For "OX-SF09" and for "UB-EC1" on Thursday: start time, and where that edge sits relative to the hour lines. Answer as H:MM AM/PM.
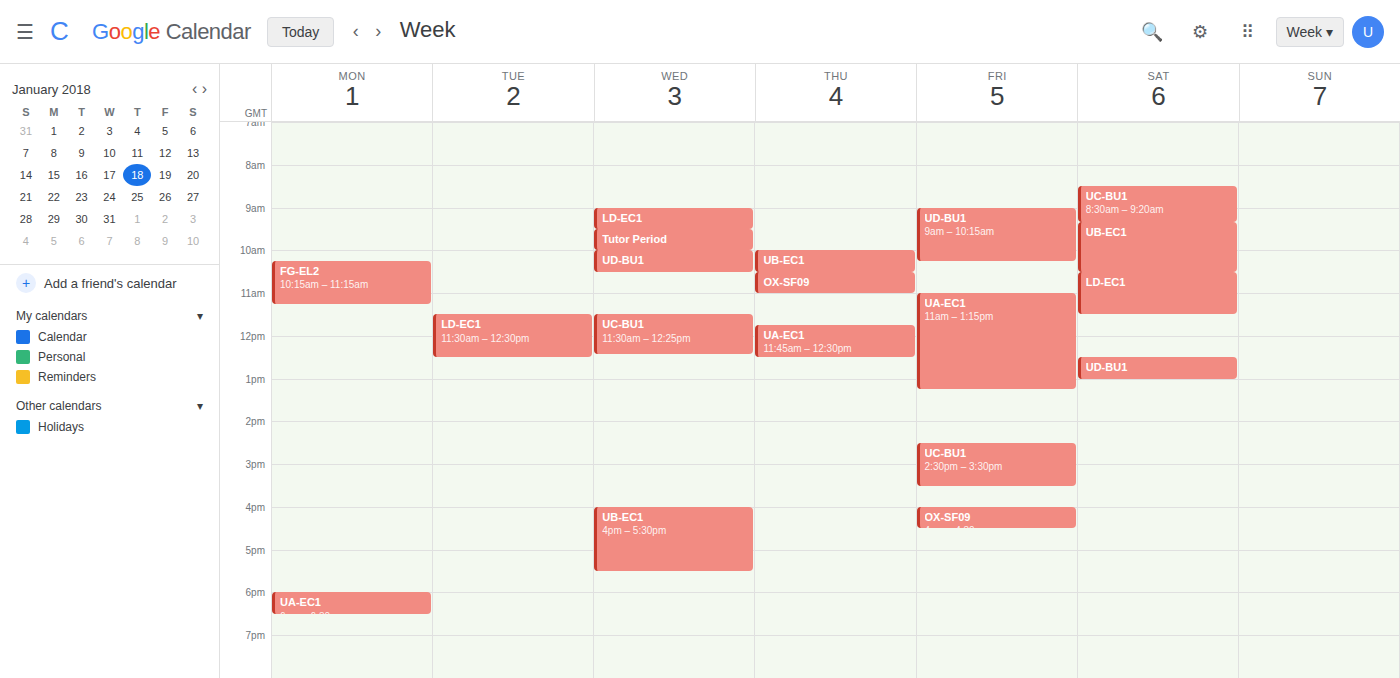
"OX-SF09": 10:30 AM, halfway between the 10 AM and 11 AM lines. "UB-EC1": 10:00 AM, exactly on the 10 AM line.